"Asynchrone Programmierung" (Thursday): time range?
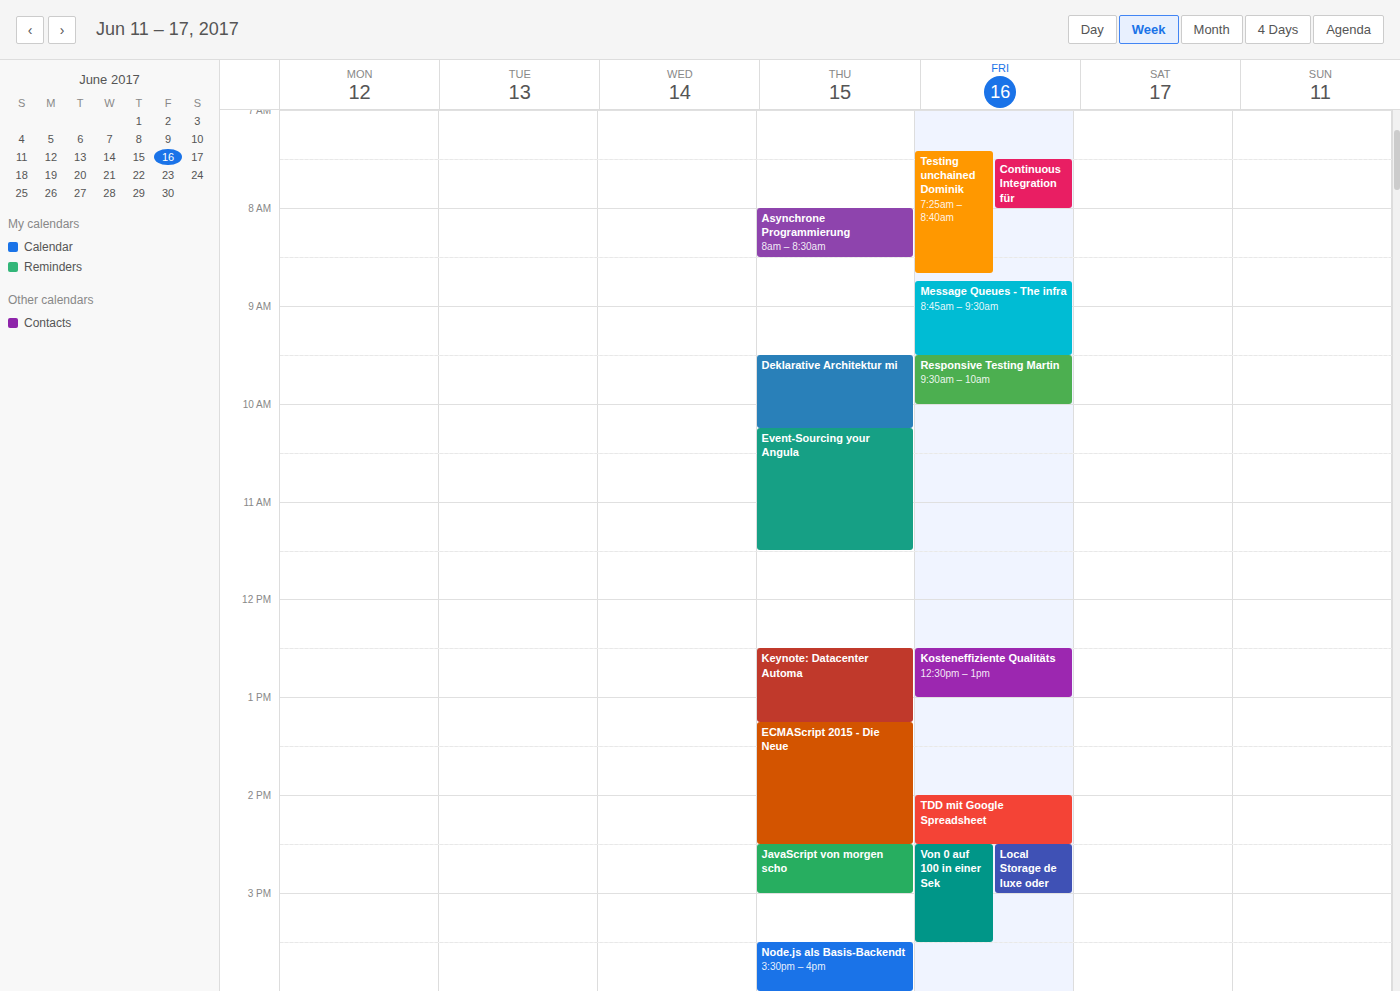
8:00 AM to 8:30 AM